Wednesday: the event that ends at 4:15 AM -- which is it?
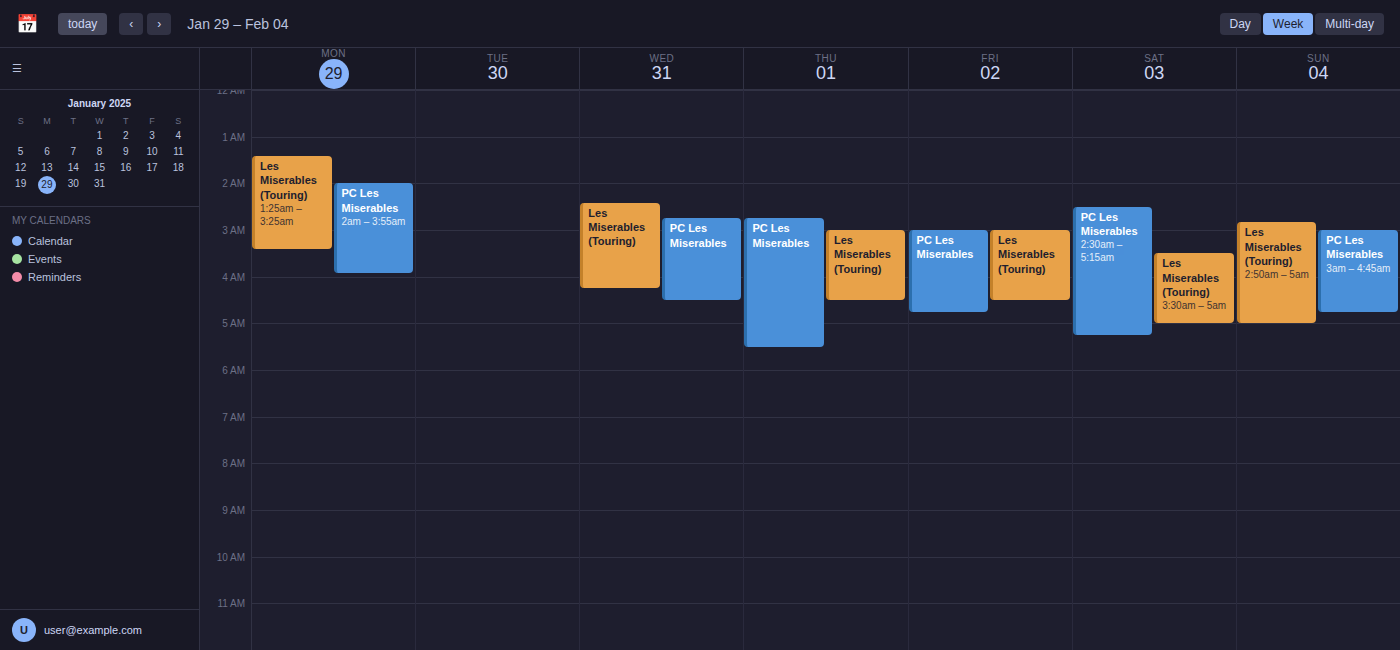
"Les Miserables (Touring)"